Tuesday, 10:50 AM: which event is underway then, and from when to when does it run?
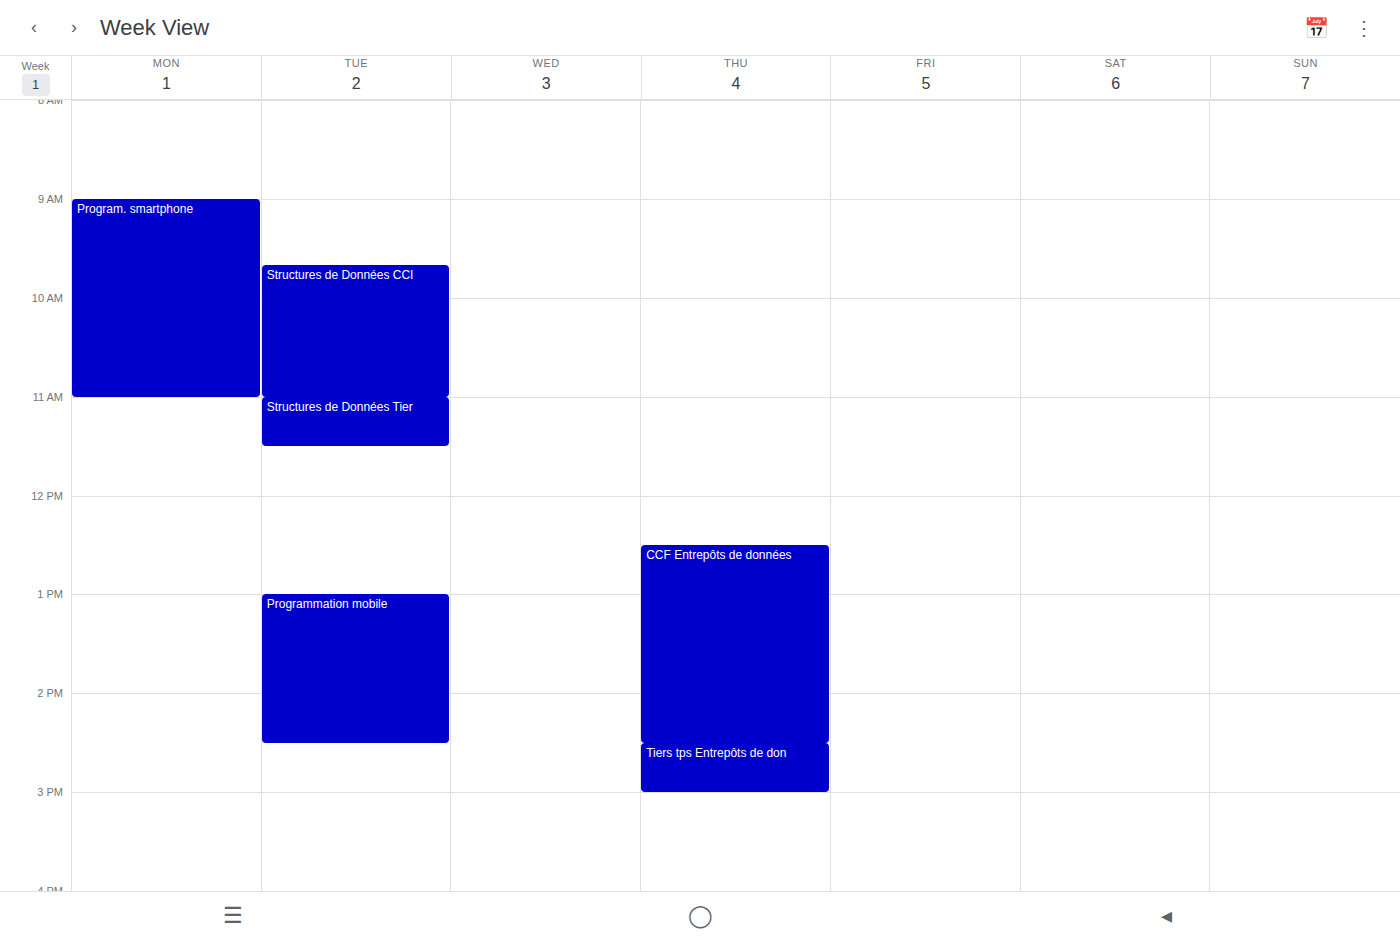
"Structures de Données CCI", 9:40 AM to 11:00 AM